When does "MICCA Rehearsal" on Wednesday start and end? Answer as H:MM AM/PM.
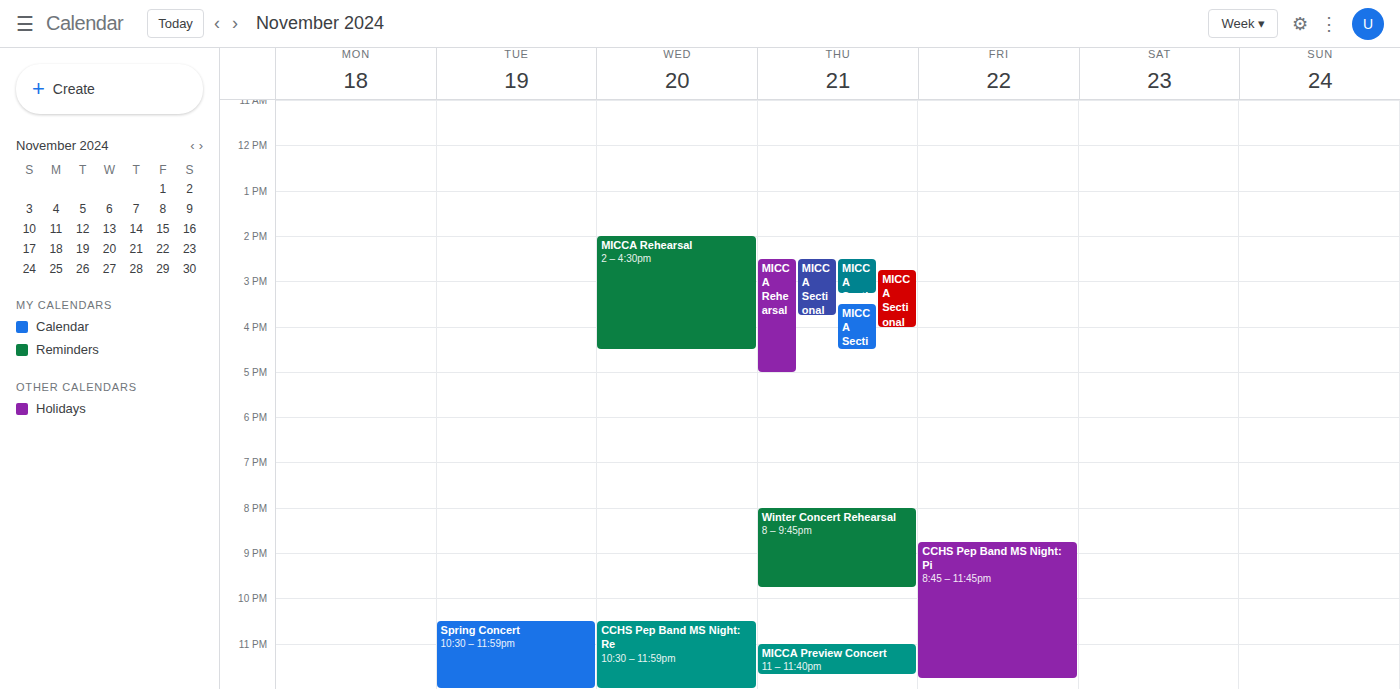
2:00 PM to 4:30 PM